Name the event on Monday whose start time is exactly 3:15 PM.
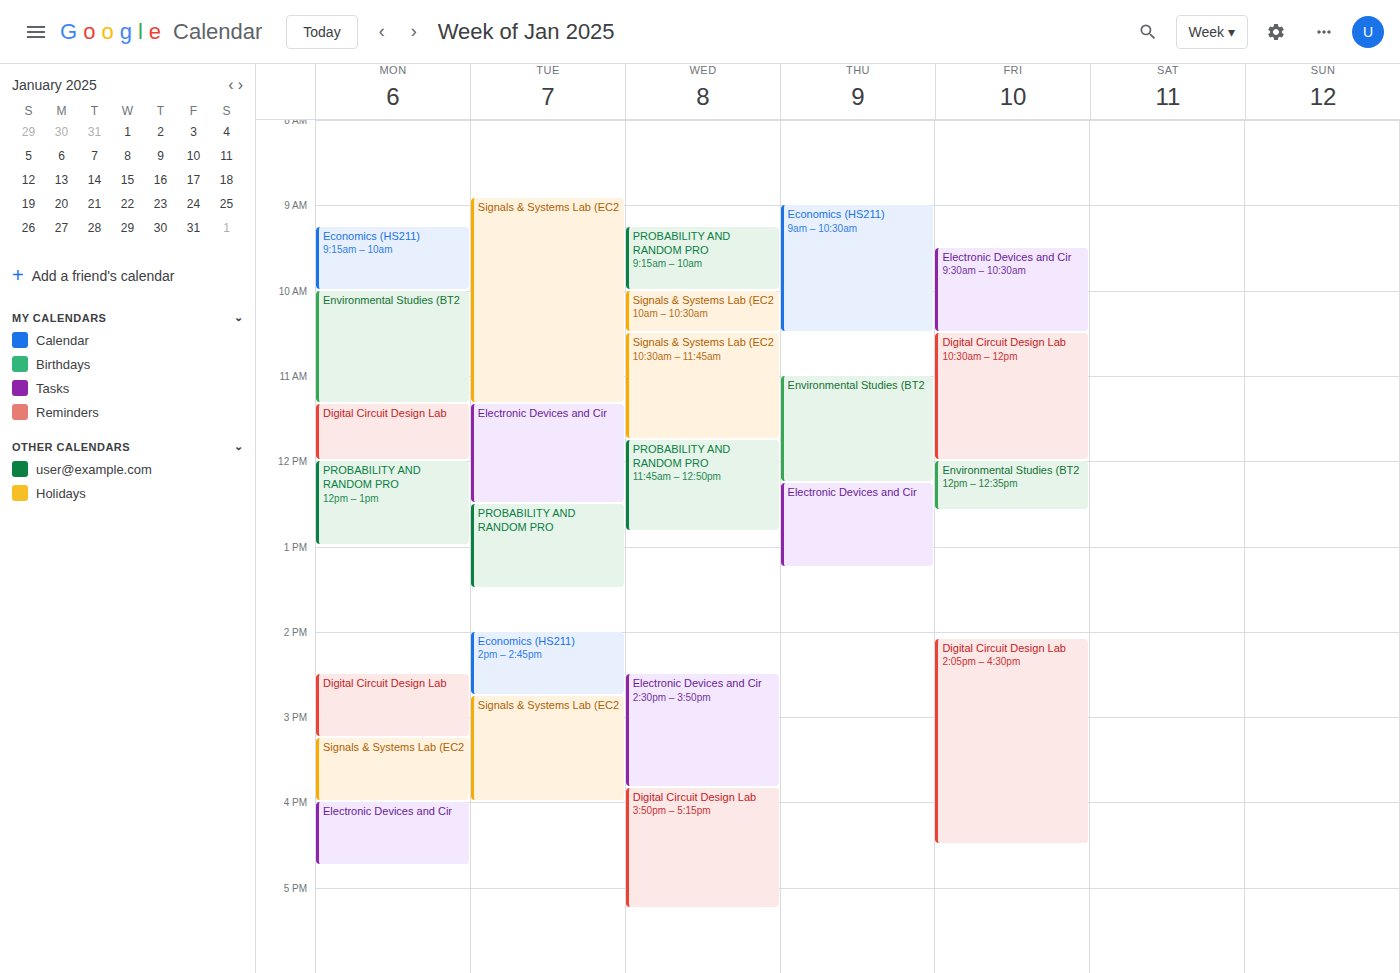
"Signals & Systems Lab (EC2"